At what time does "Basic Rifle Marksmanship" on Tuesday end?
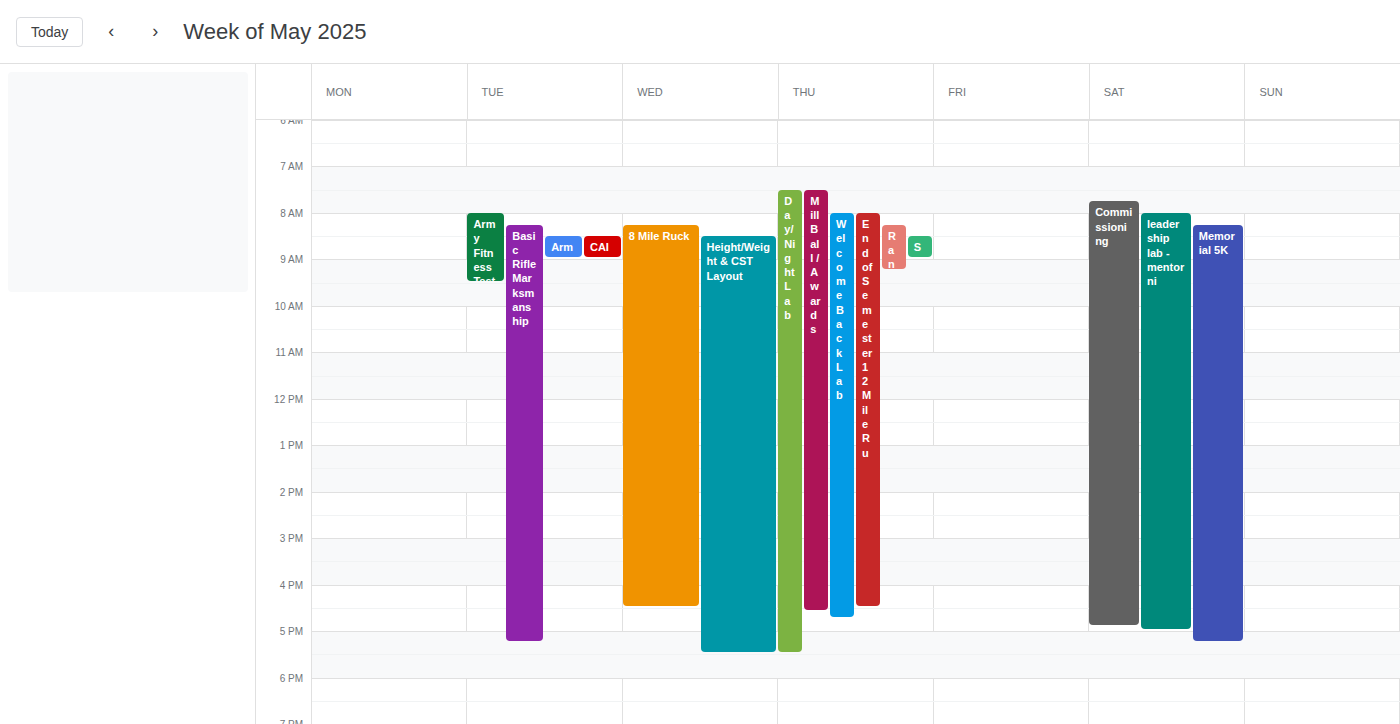
5:15 PM